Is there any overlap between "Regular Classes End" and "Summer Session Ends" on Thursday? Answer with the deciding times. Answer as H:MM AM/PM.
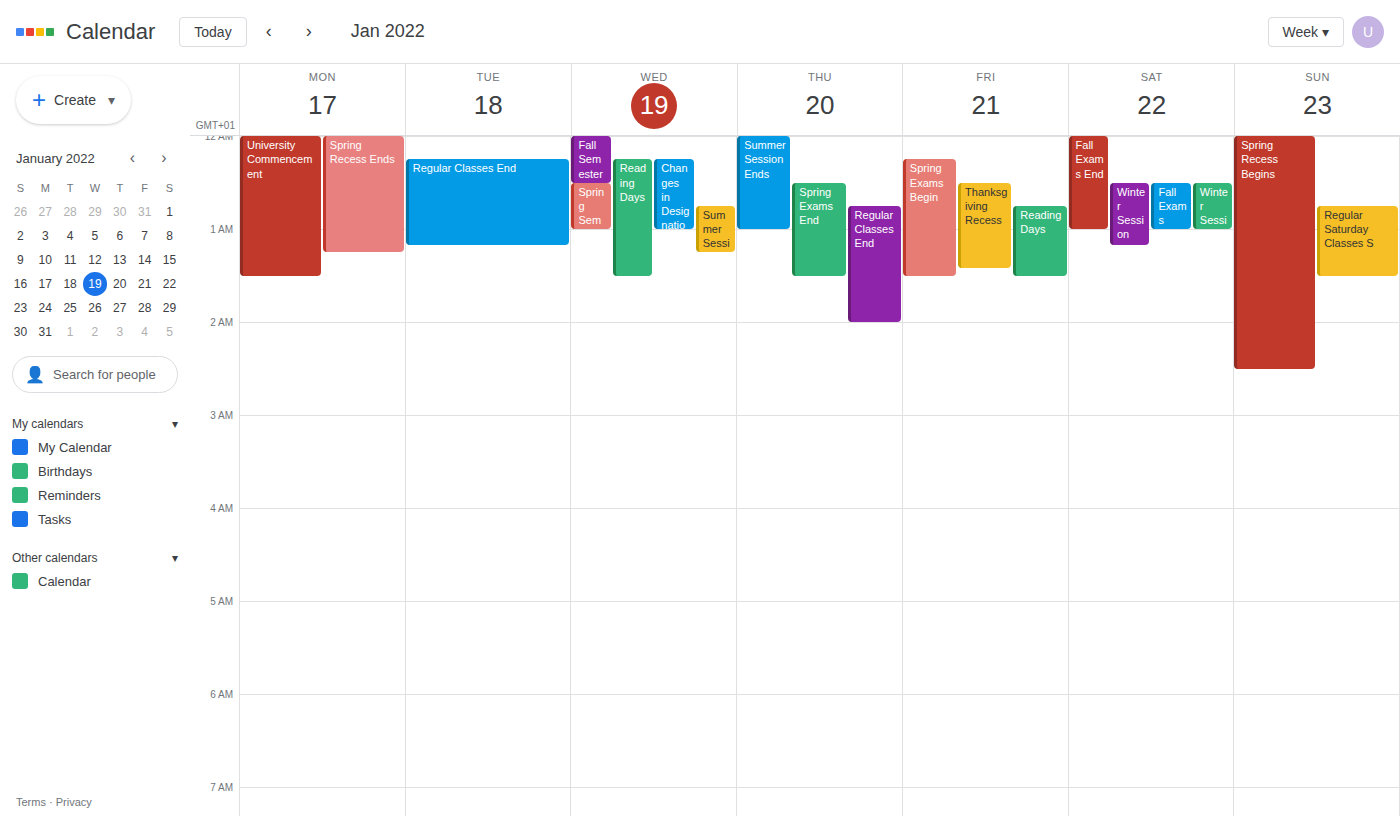
"Regular Classes End" starts at 12:45 AM, before "Summer Session Ends" ends at 1:00 AM -- they overlap.